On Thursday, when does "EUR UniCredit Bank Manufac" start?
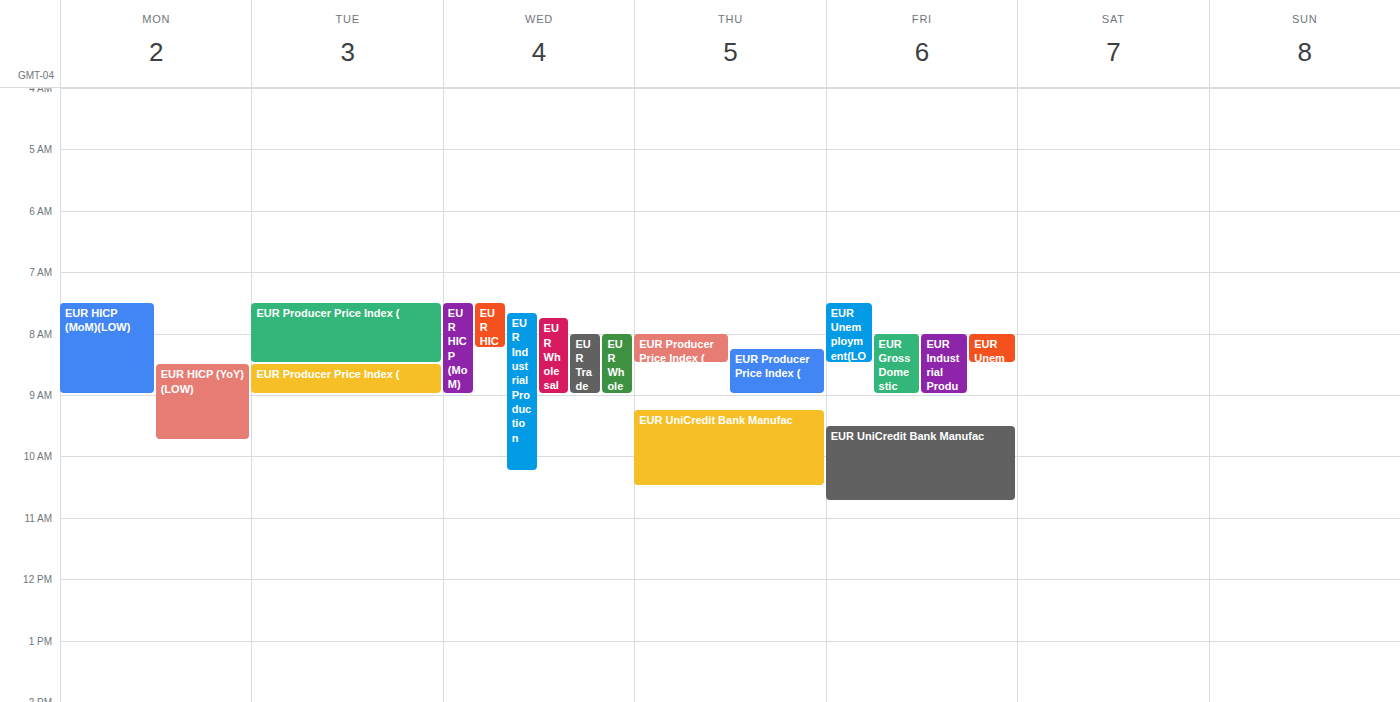
9:15 AM